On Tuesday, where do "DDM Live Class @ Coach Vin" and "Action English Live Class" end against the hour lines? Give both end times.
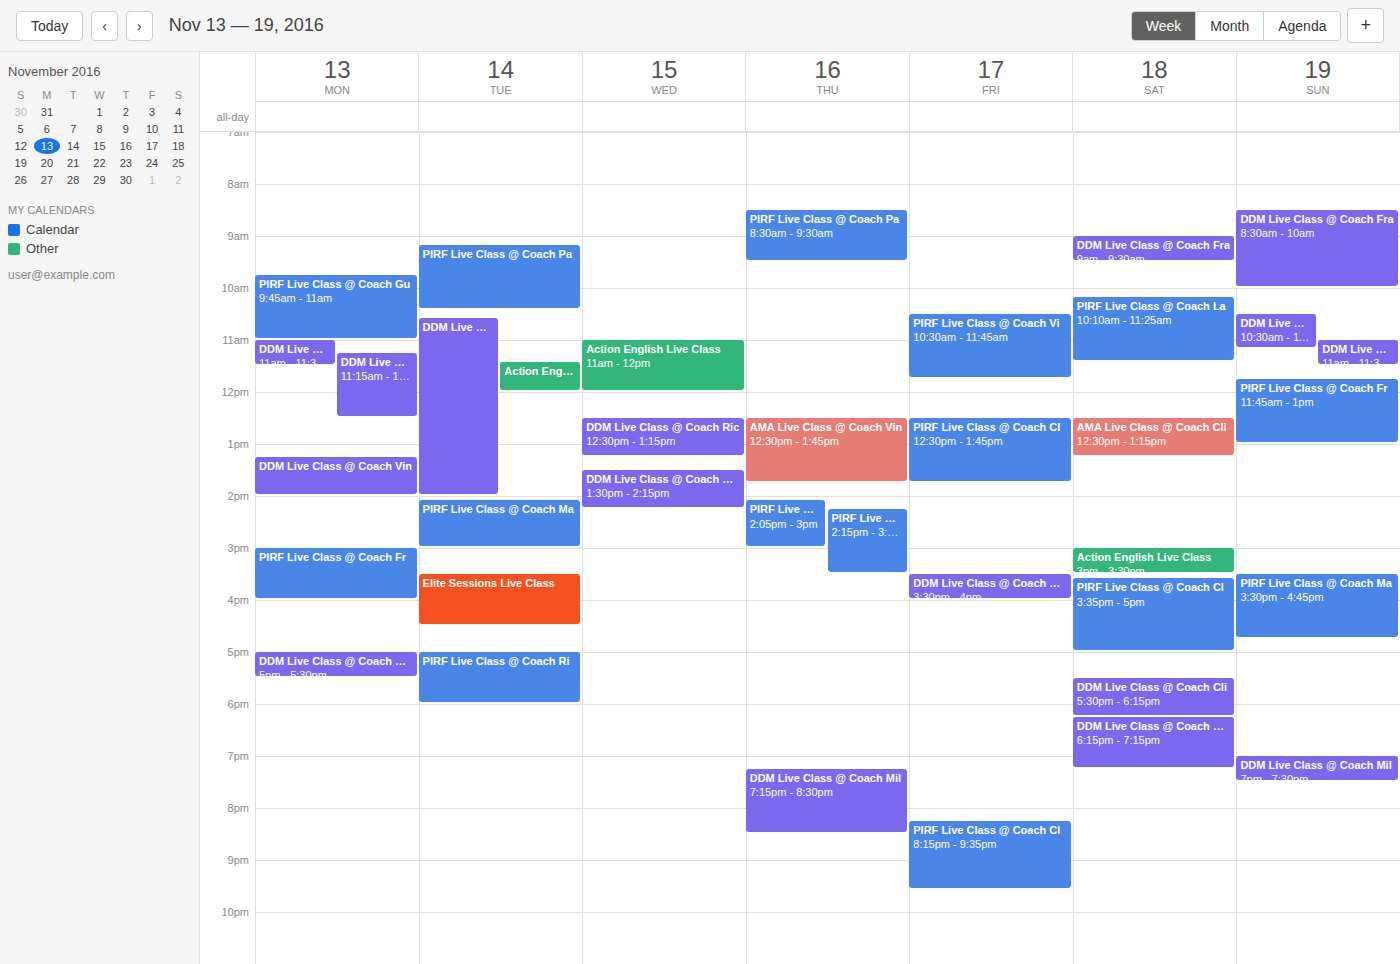
"DDM Live Class @ Coach Vin": 2:00 PM, exactly on the 2 PM line. "Action English Live Class": 12:00 PM, exactly on the 12 PM line.